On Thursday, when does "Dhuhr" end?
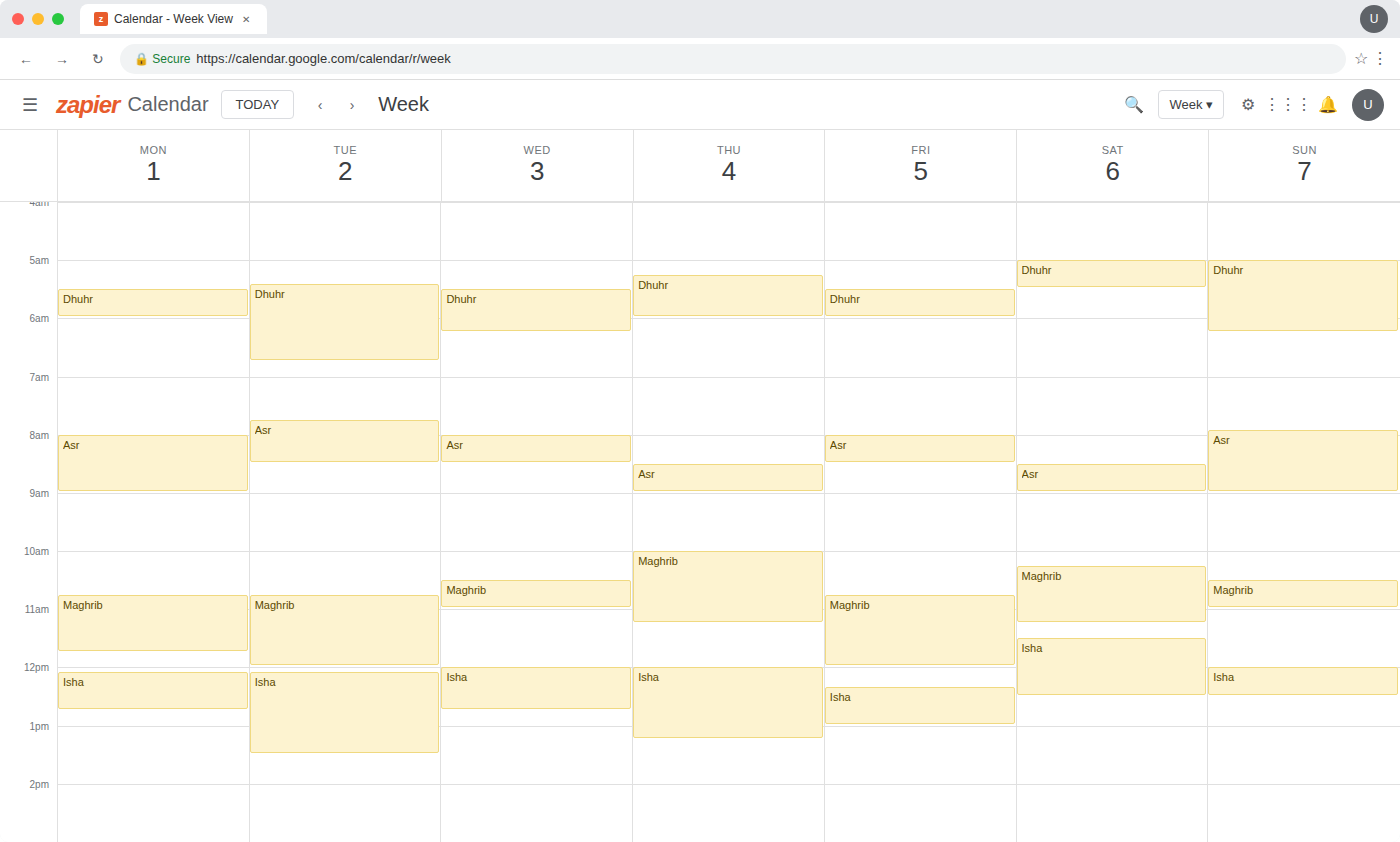
6:00 AM